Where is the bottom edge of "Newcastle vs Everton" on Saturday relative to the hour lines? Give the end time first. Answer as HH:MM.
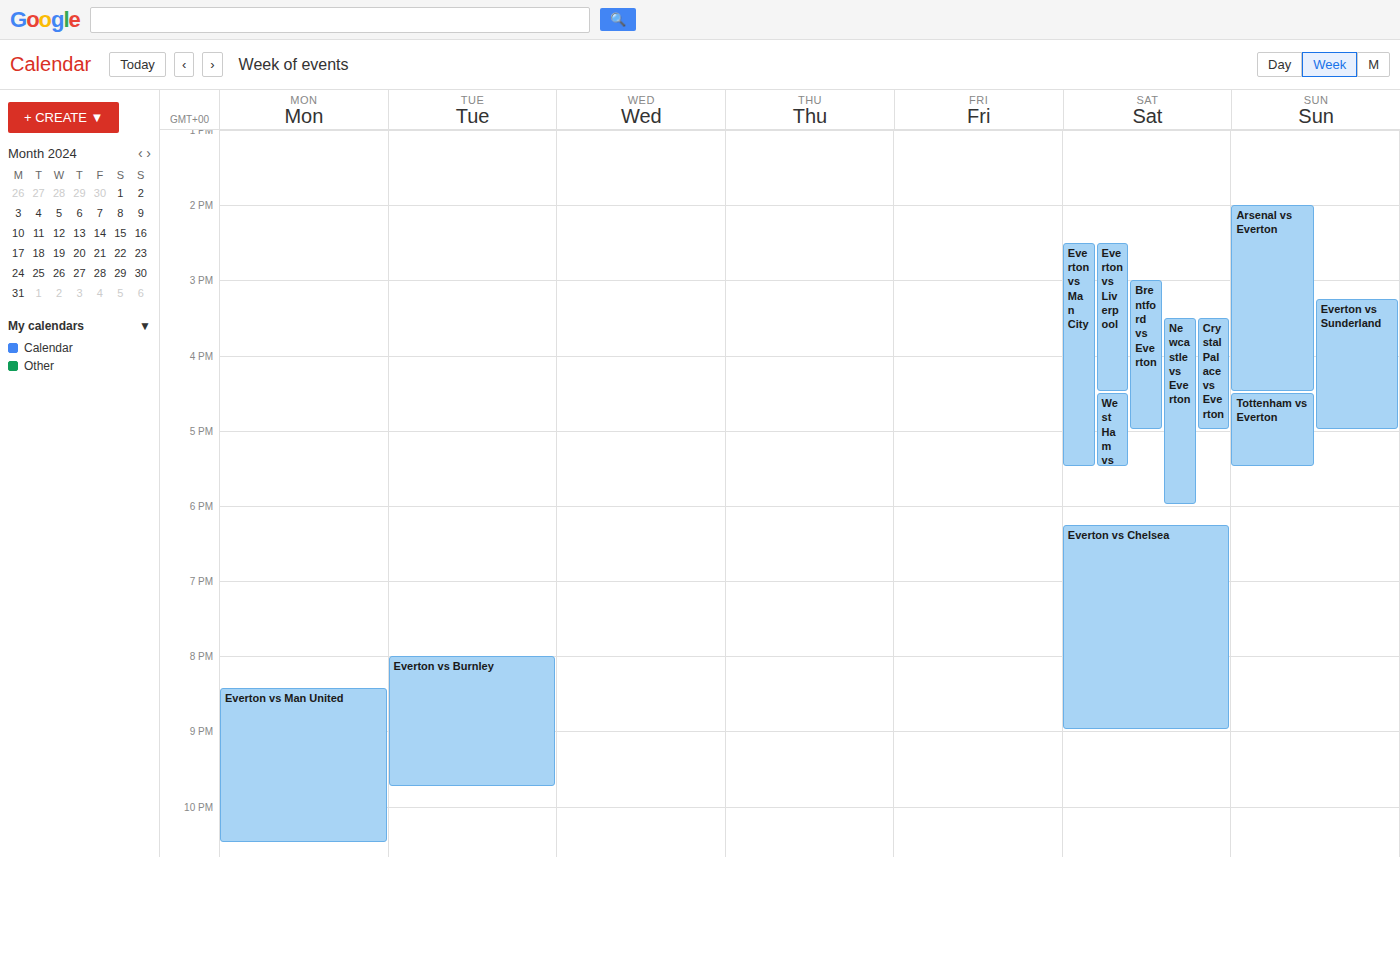
18:00 -- exactly on the 18:00 line.